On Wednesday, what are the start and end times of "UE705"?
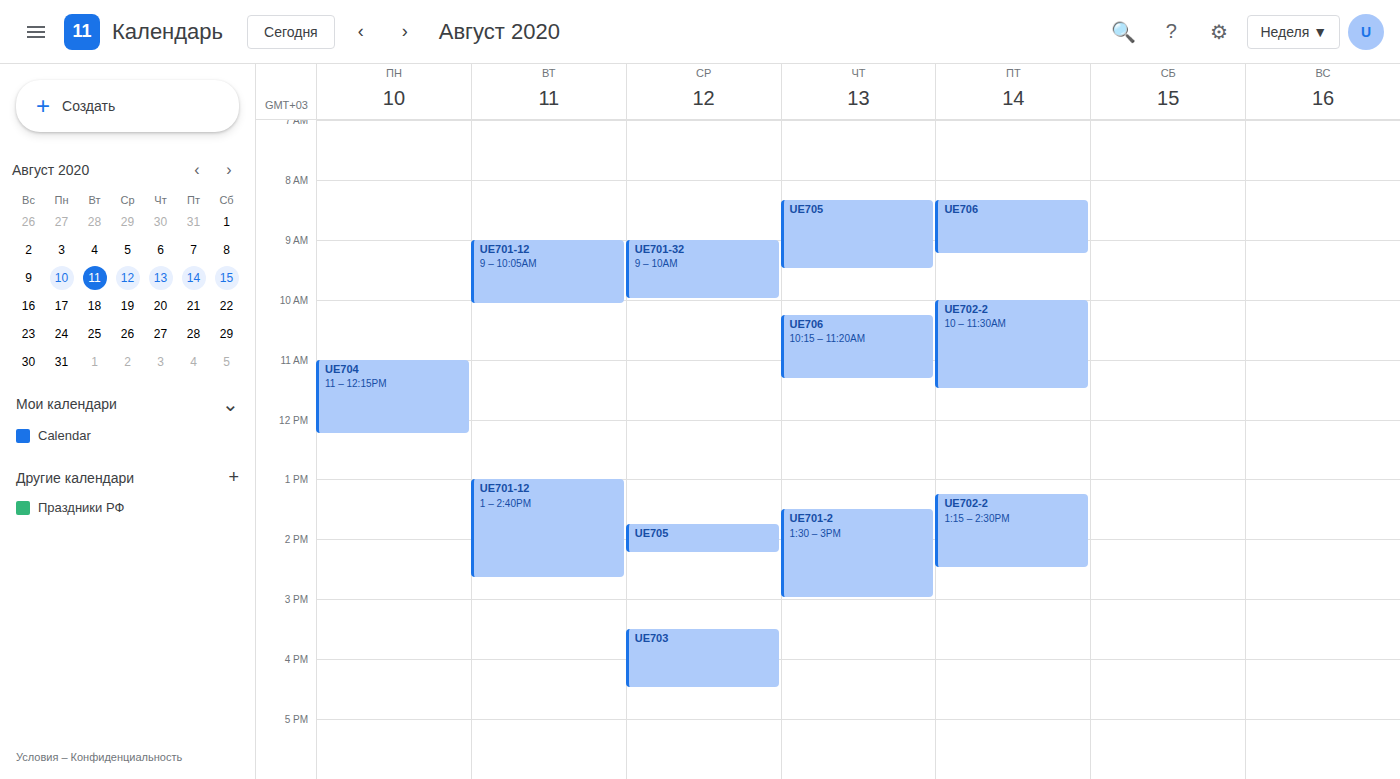
13:45 to 14:15